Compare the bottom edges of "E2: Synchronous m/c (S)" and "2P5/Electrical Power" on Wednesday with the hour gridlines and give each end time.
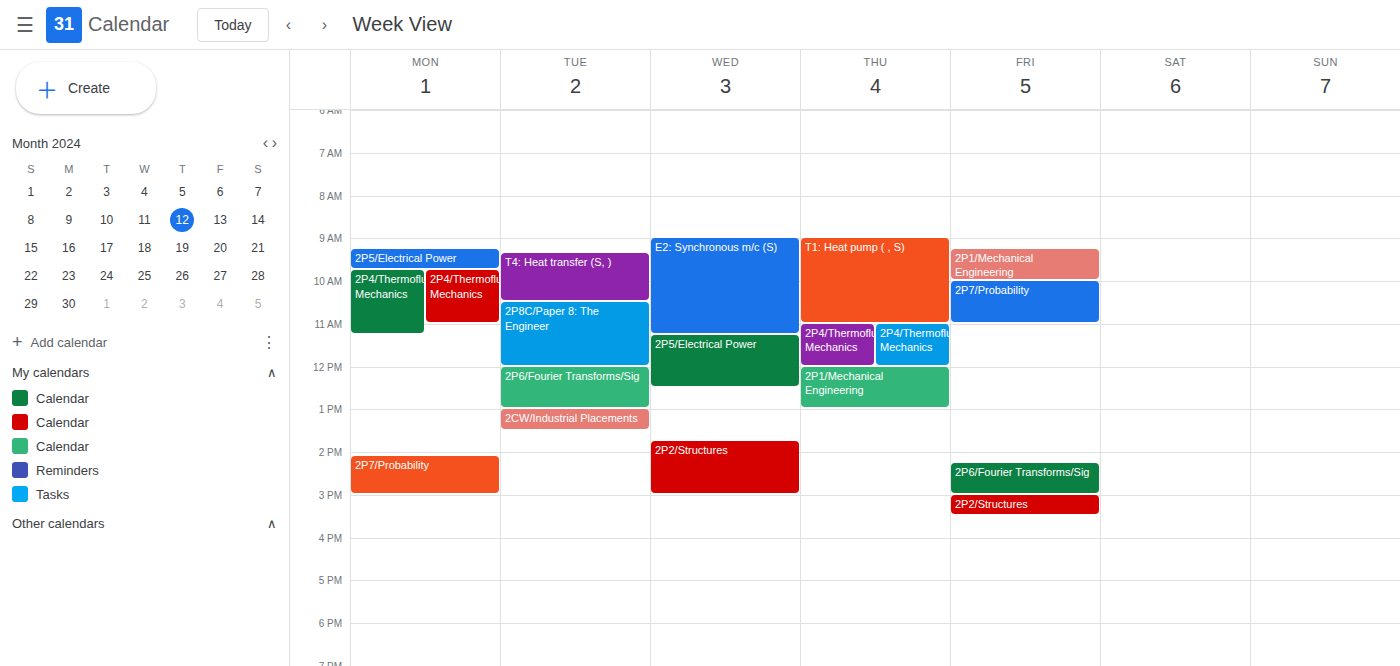
"E2: Synchronous m/c (S)": 11:15 AM, neither: a quarter of the way from the 11 AM line to the 12 PM line. "2P5/Electrical Power": 12:30 PM, halfway between the 12 PM and 1 PM lines.